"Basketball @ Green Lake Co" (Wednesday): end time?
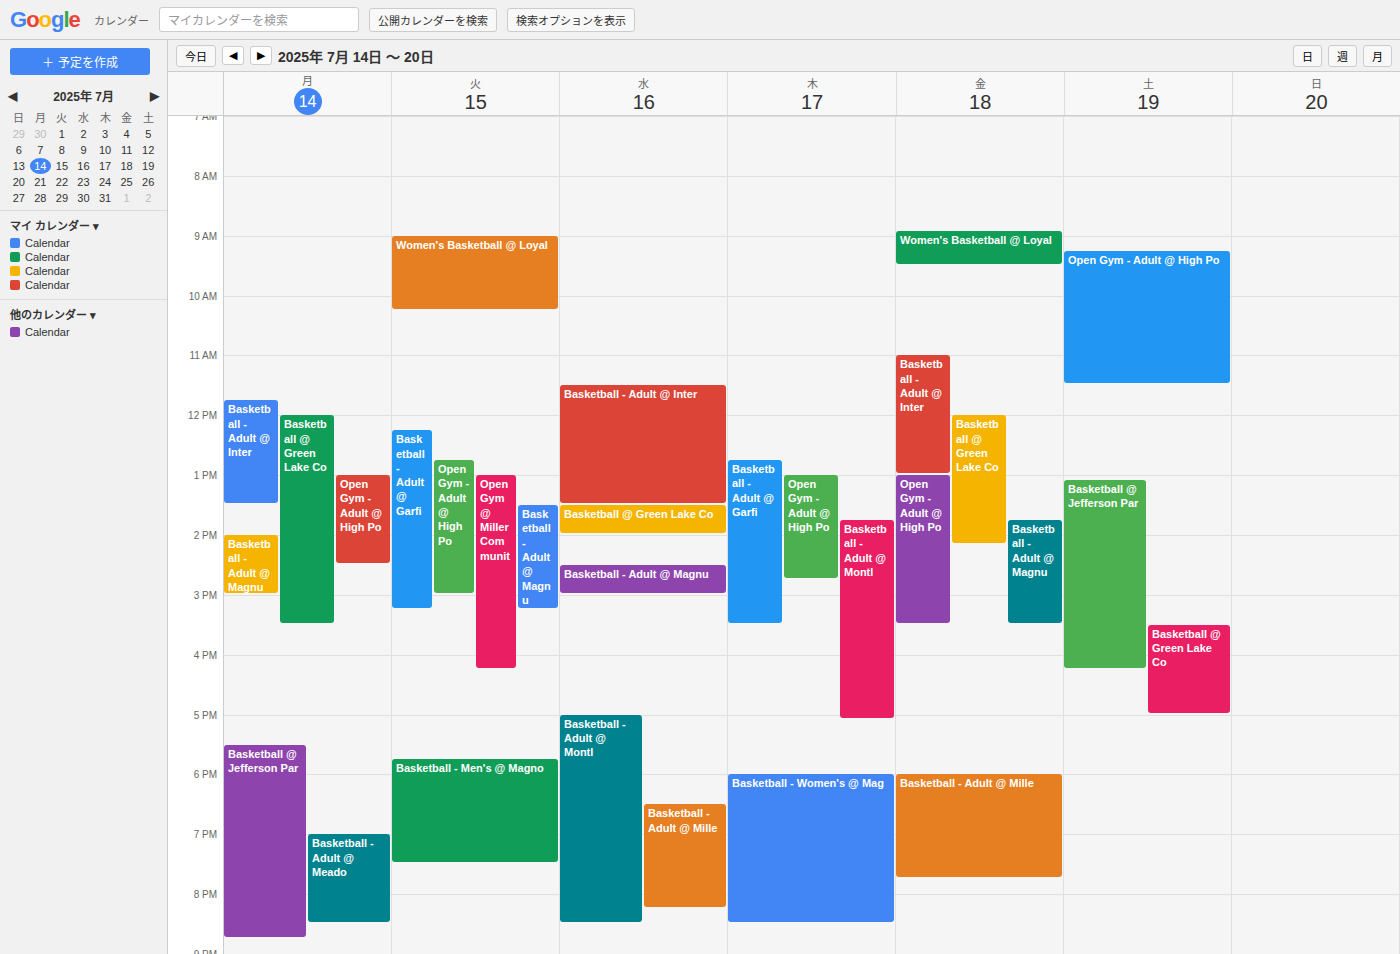
2:00 PM